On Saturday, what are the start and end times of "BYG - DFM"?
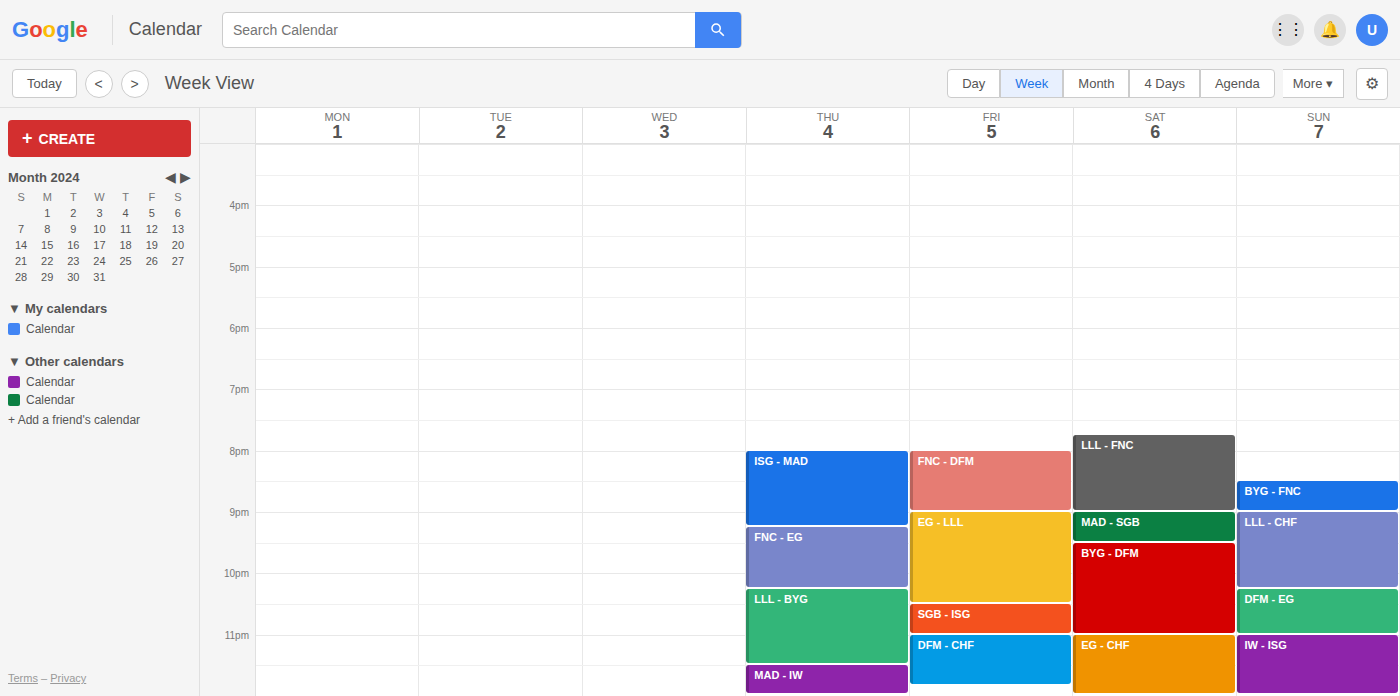
9:30 PM to 11:00 PM